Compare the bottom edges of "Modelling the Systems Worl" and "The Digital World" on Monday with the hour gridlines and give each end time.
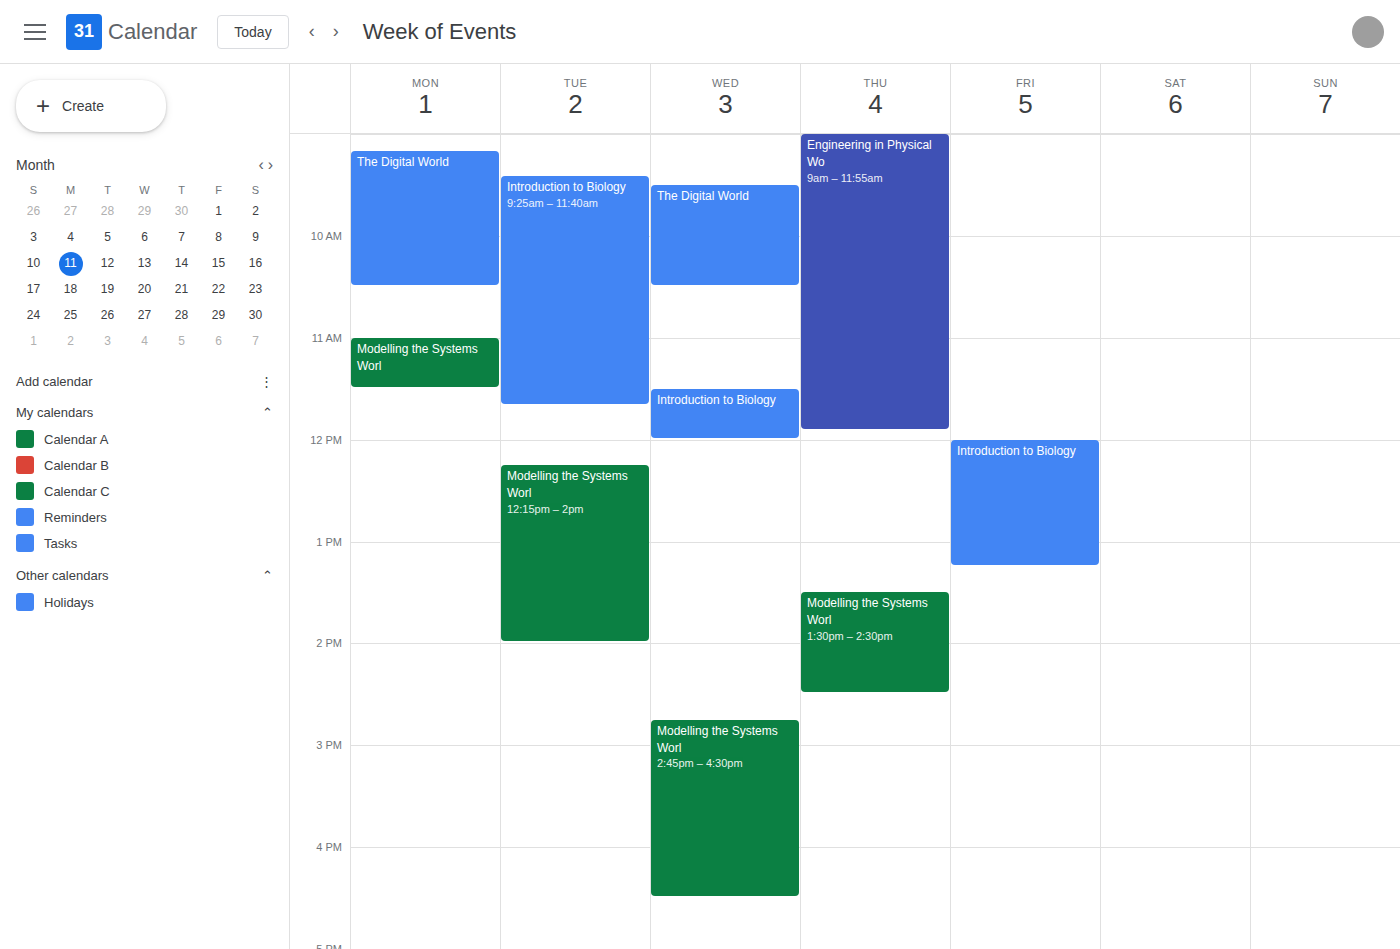
"Modelling the Systems Worl": 11:30 AM, halfway between the 11 AM and 12 PM lines. "The Digital World": 10:30 AM, halfway between the 10 AM and 11 AM lines.